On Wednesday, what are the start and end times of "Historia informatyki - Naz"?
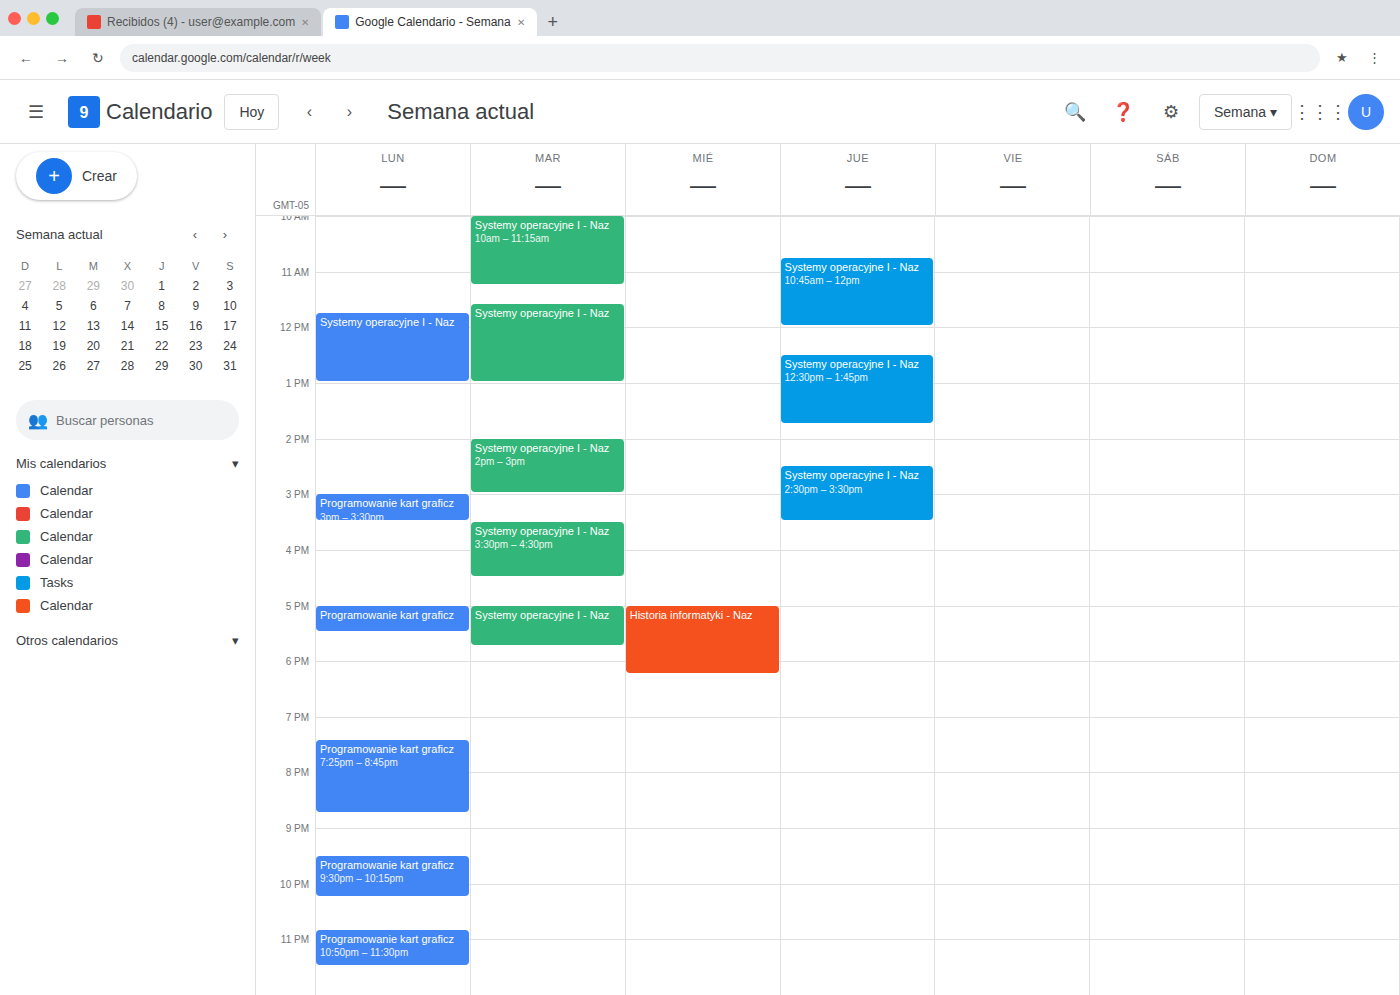
5:00 PM to 6:15 PM